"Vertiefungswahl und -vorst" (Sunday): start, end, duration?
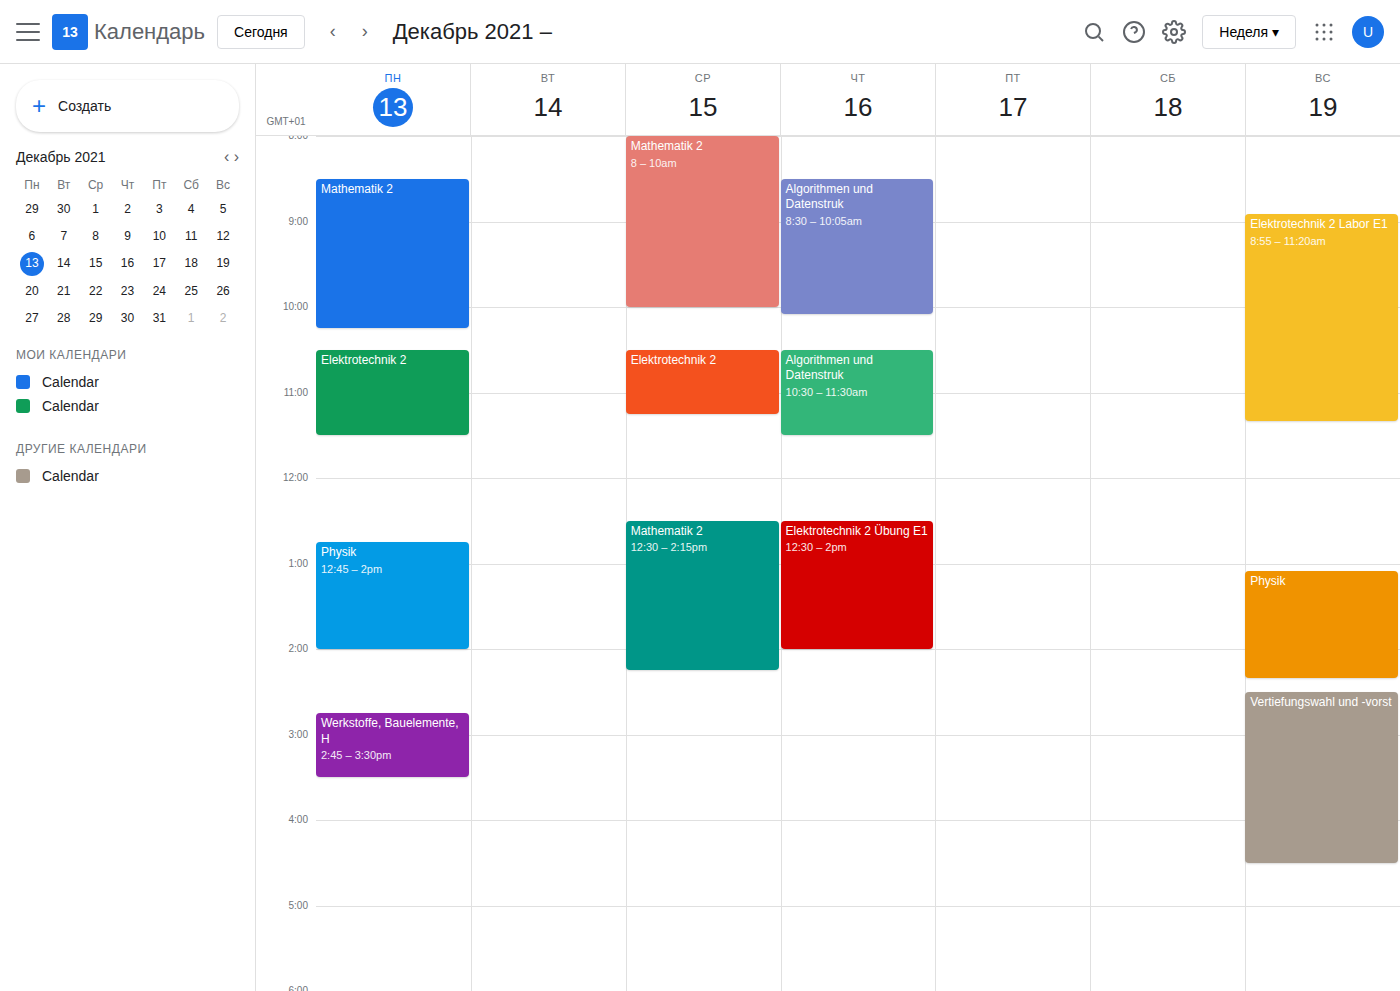
2:30 PM to 4:30 PM, 2 hours